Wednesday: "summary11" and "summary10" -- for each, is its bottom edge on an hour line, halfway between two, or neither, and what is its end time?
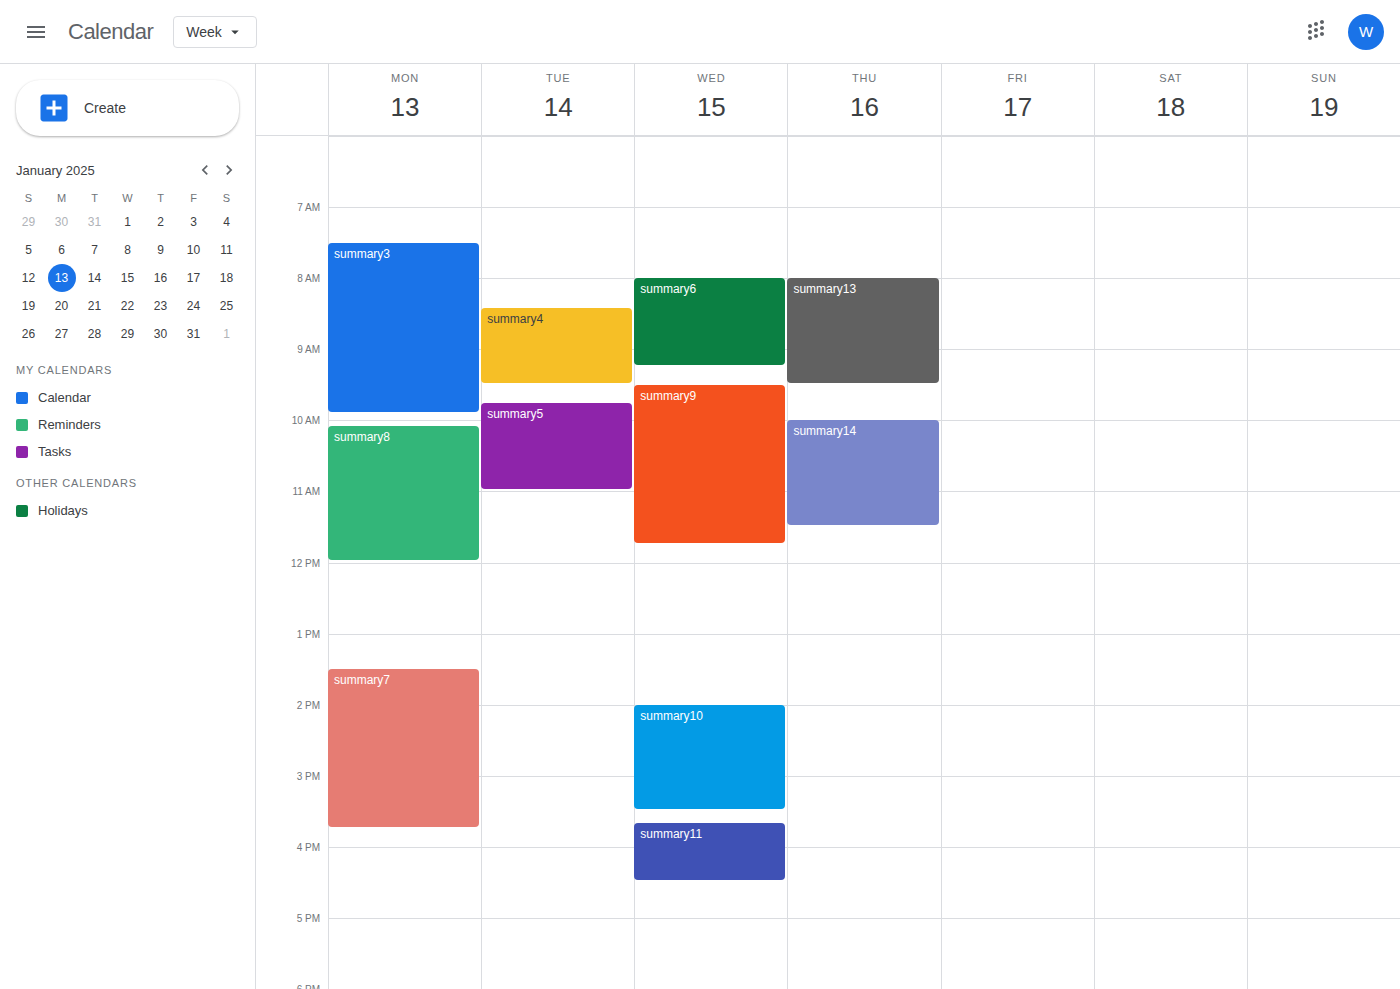
"summary11": 4:30 PM, halfway between the 4 PM and 5 PM lines. "summary10": 3:30 PM, halfway between the 3 PM and 4 PM lines.